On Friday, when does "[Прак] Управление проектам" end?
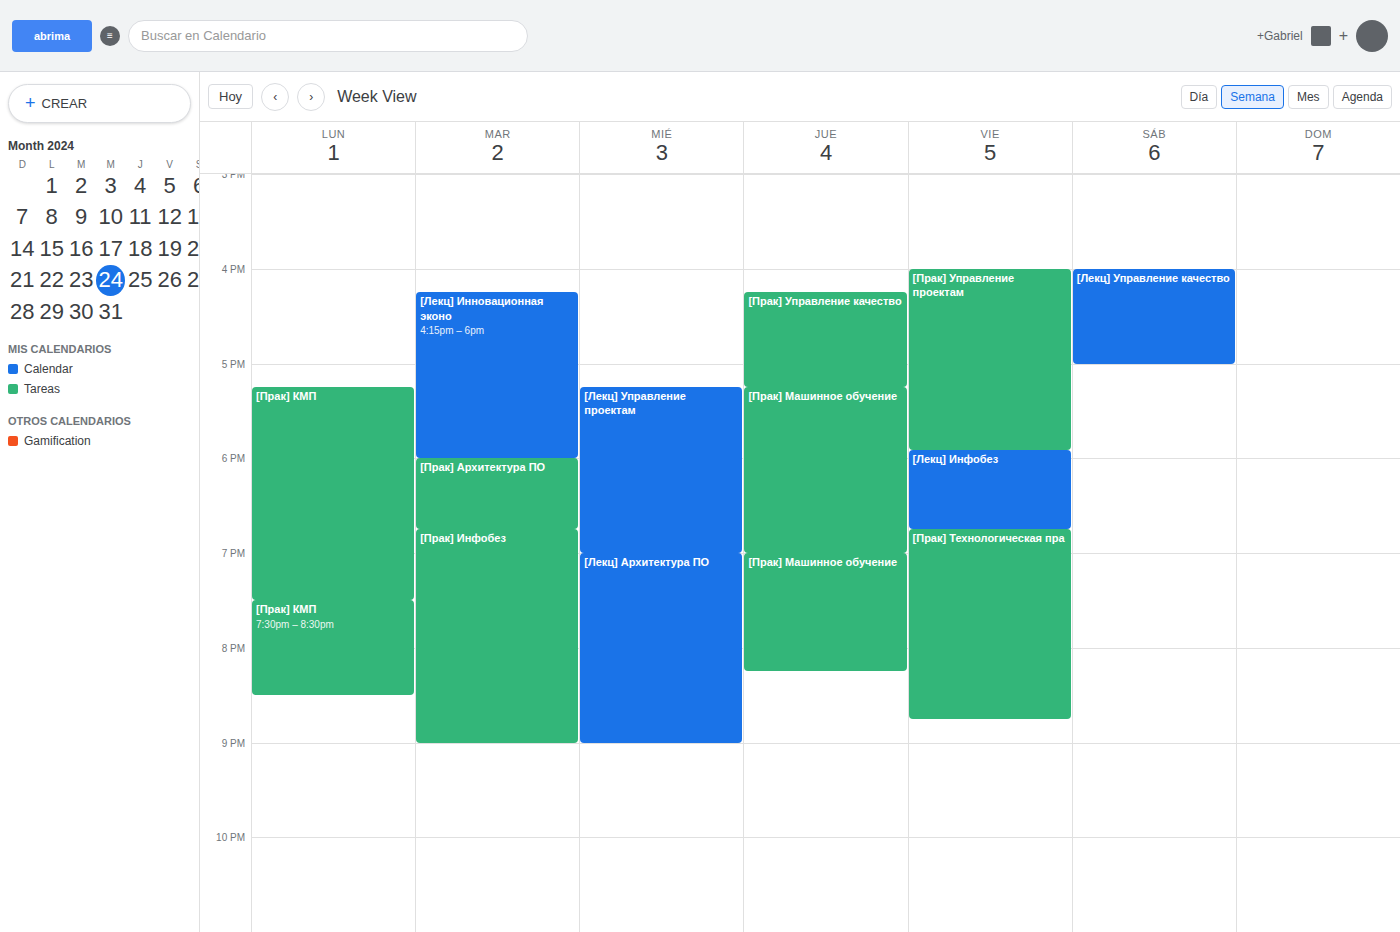
5:55 PM